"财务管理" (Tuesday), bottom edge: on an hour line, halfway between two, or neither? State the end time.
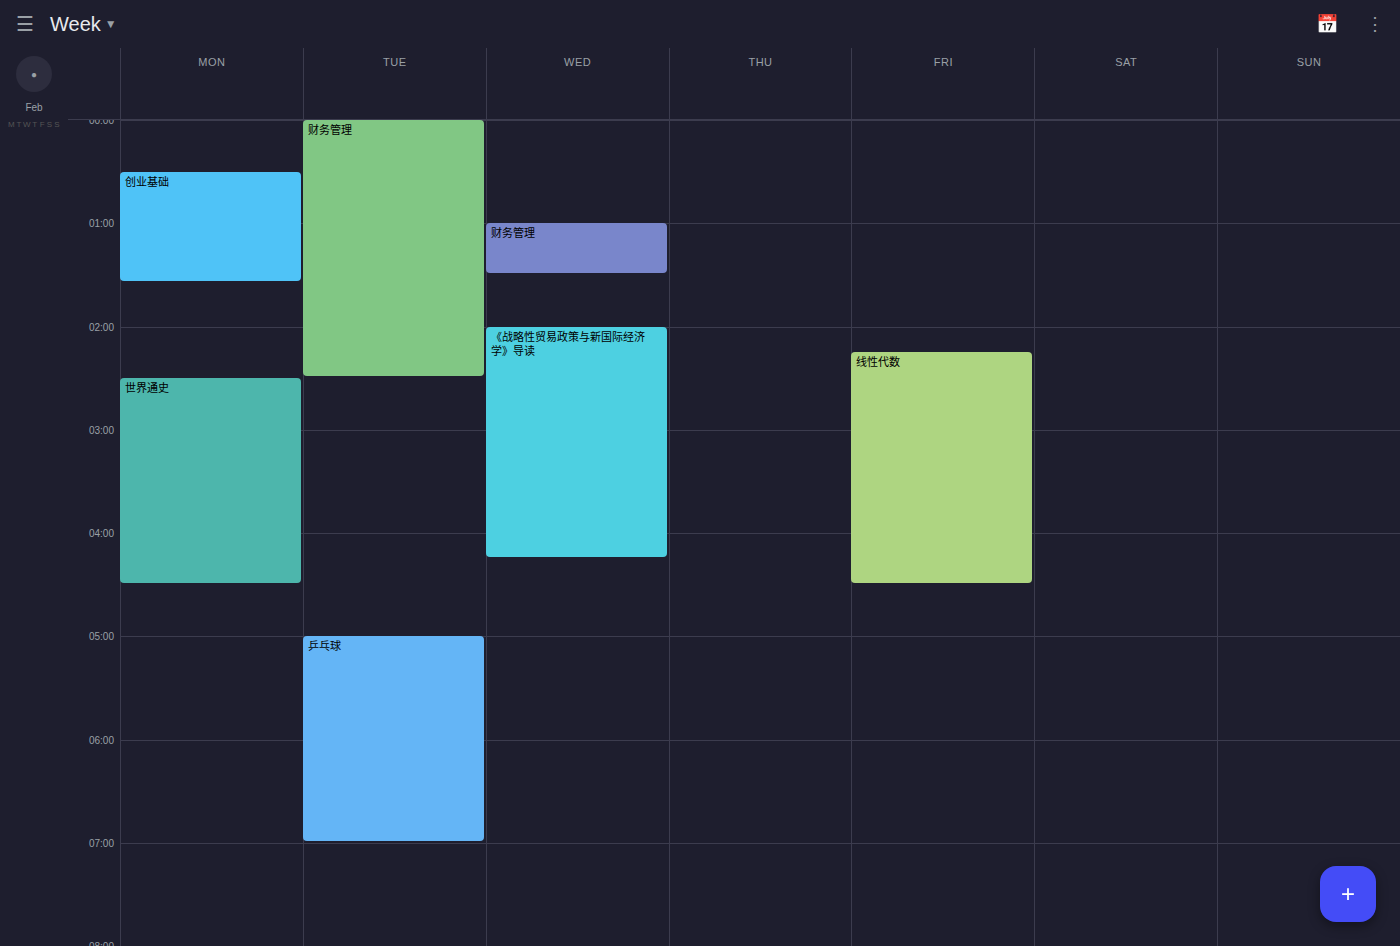
2:30 AM -- halfway between the 2 AM and 3 AM lines.